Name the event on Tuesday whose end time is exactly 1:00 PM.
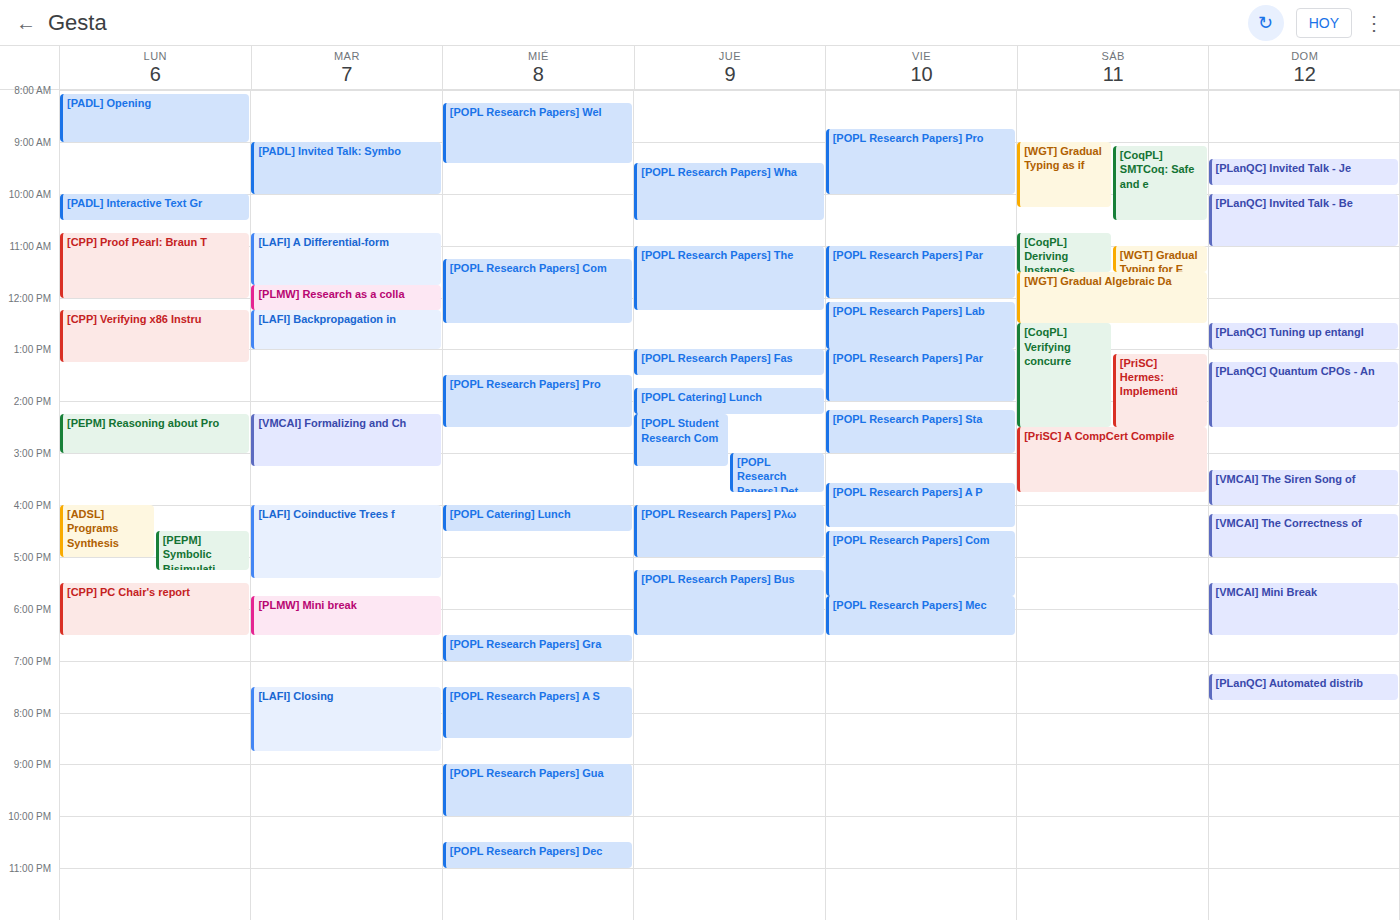
"[LAFI] Backpropagation in"